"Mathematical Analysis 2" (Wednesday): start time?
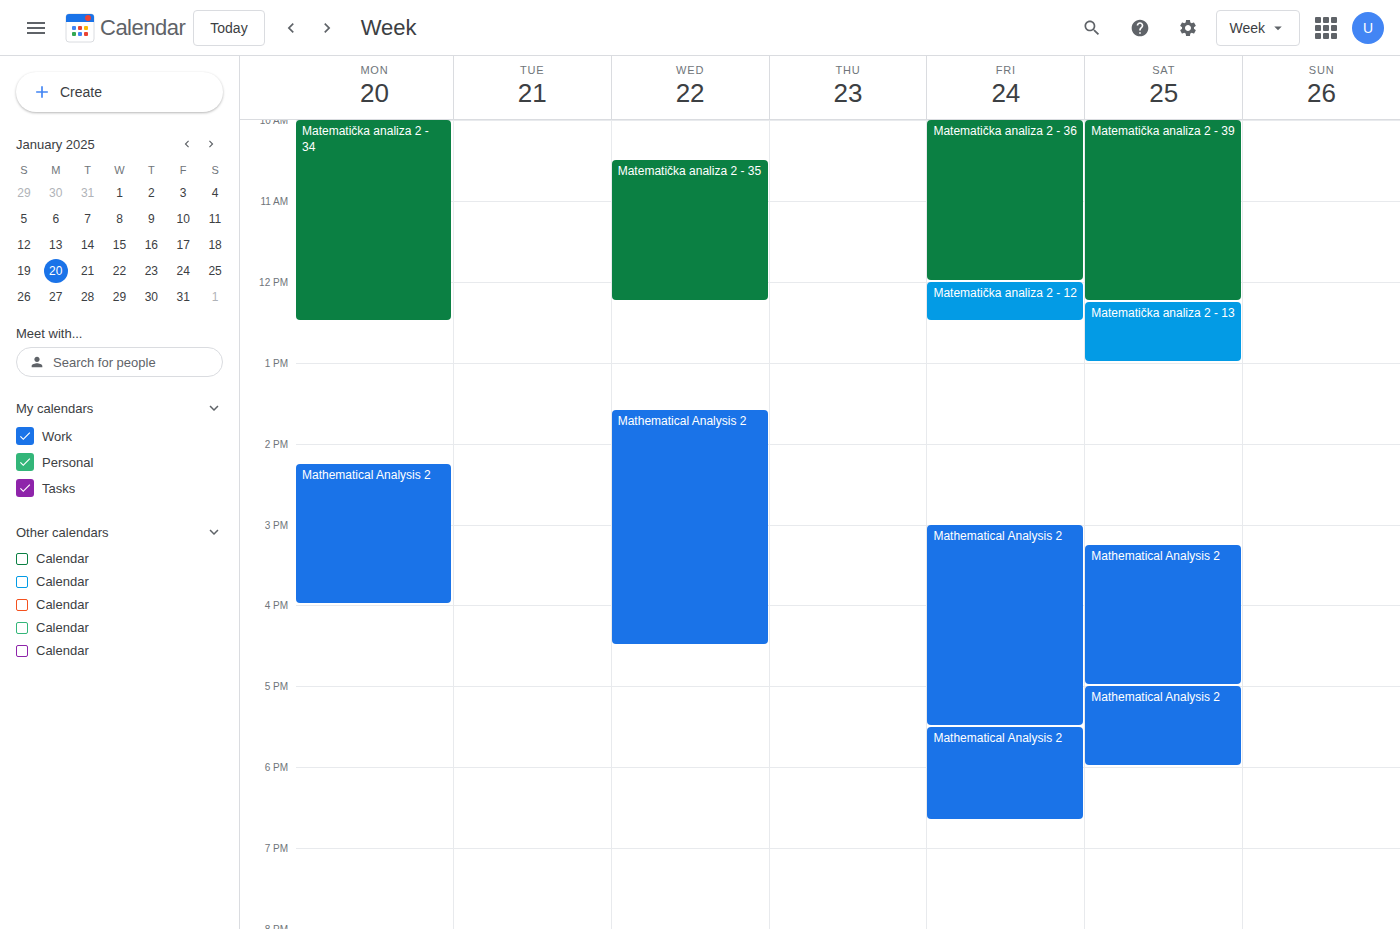
1:35 PM